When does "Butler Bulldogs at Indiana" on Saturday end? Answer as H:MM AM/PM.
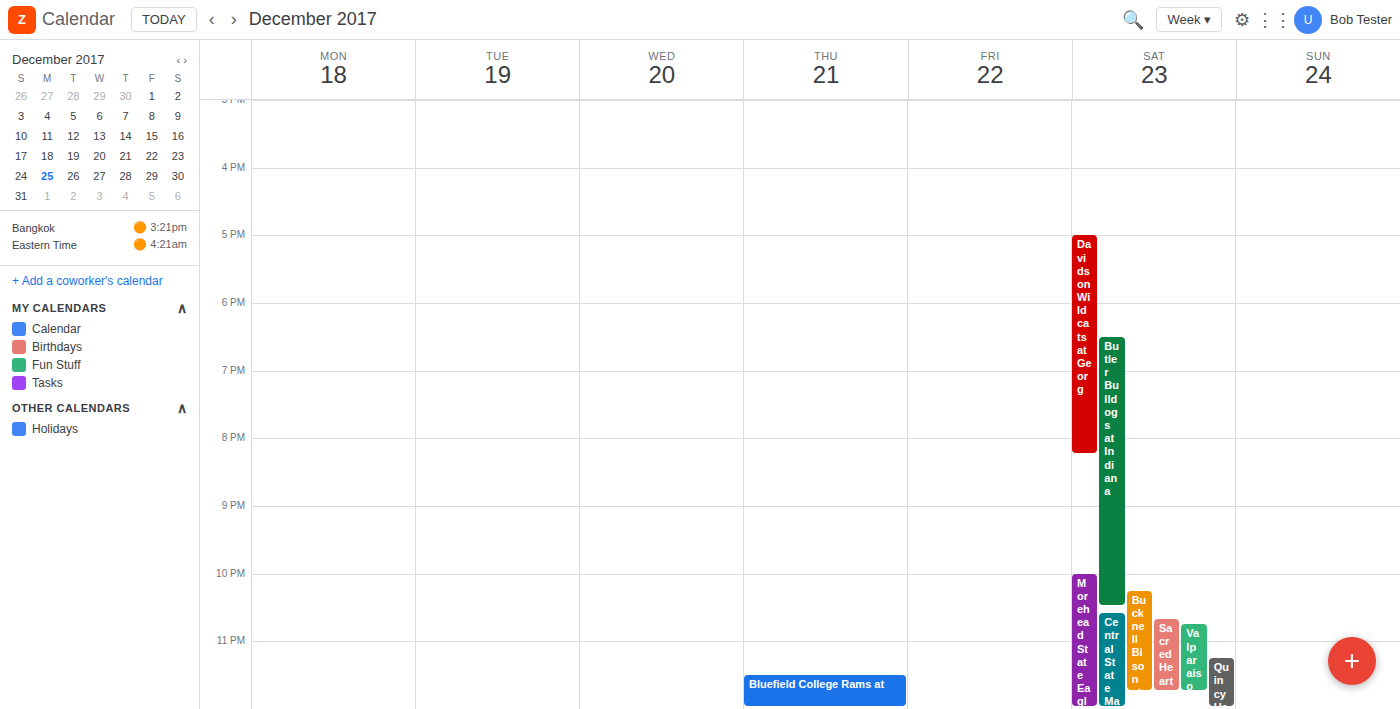
10:30 PM